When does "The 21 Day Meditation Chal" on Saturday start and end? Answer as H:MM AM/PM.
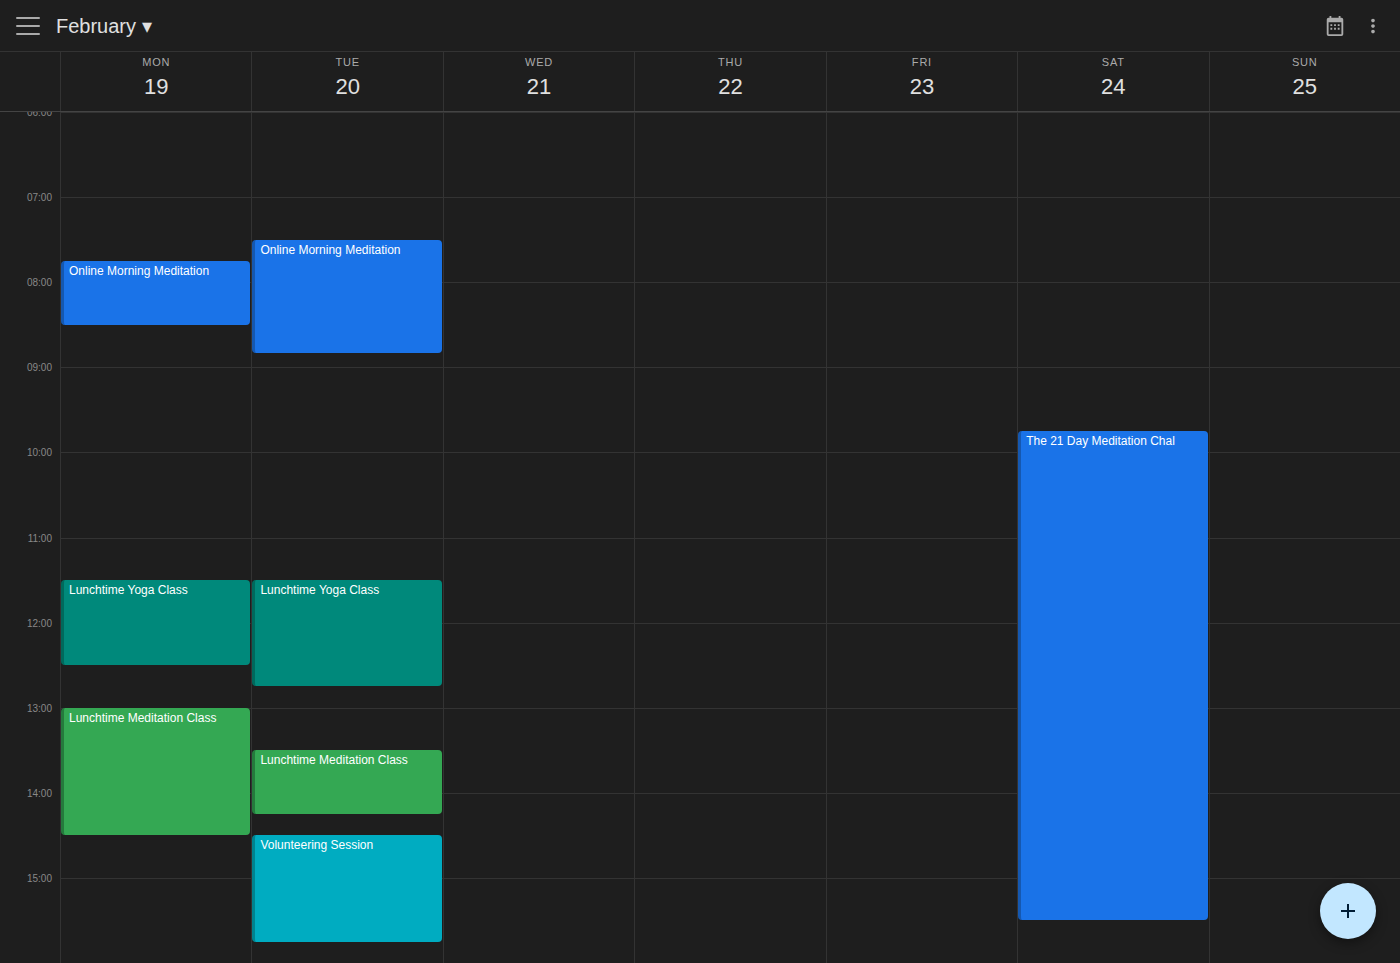
9:45 AM to 3:30 PM